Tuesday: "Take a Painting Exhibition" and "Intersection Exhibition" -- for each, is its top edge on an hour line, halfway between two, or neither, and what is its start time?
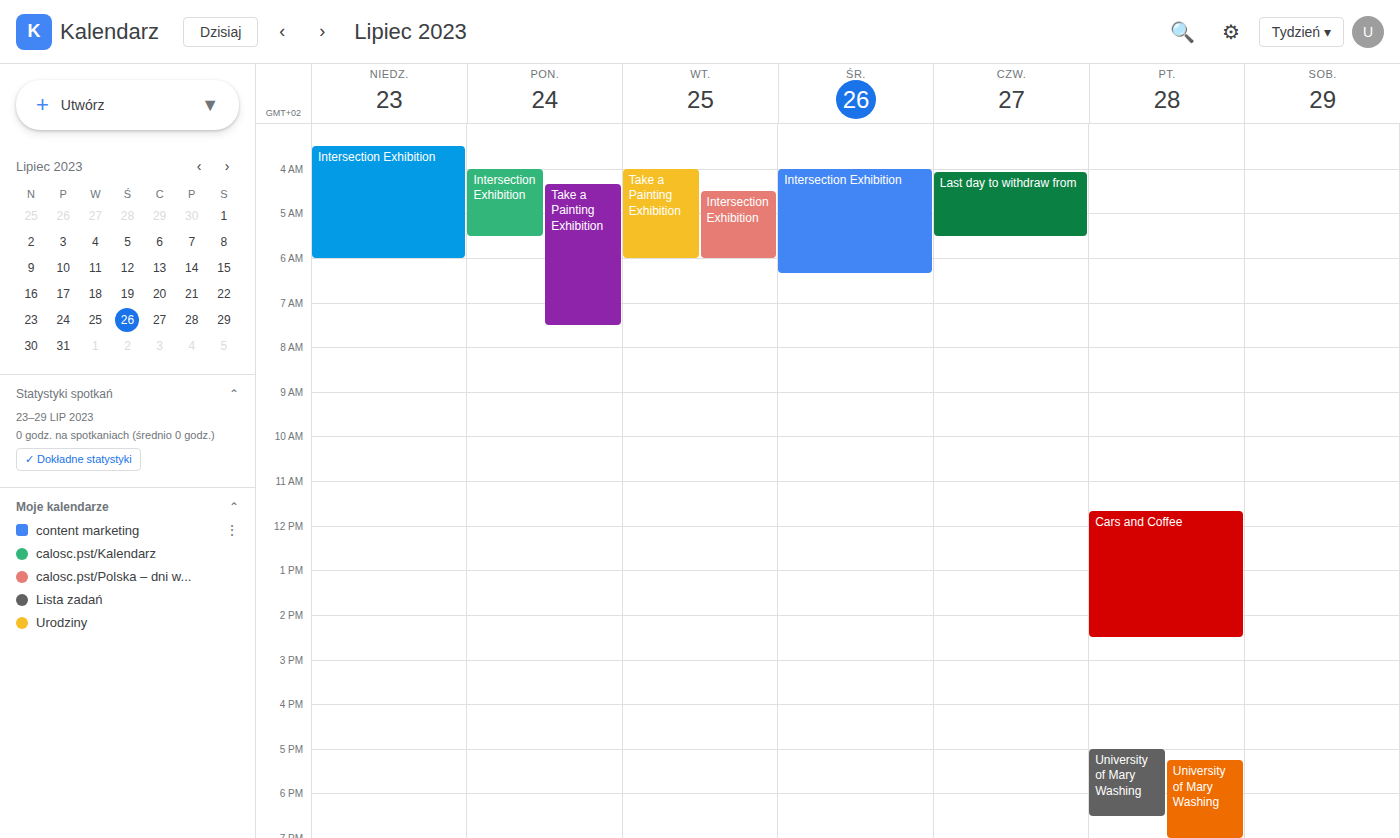
"Take a Painting Exhibition": 4:00 AM, exactly on the 4 AM line. "Intersection Exhibition": 4:30 AM, halfway between the 4 AM and 5 AM lines.